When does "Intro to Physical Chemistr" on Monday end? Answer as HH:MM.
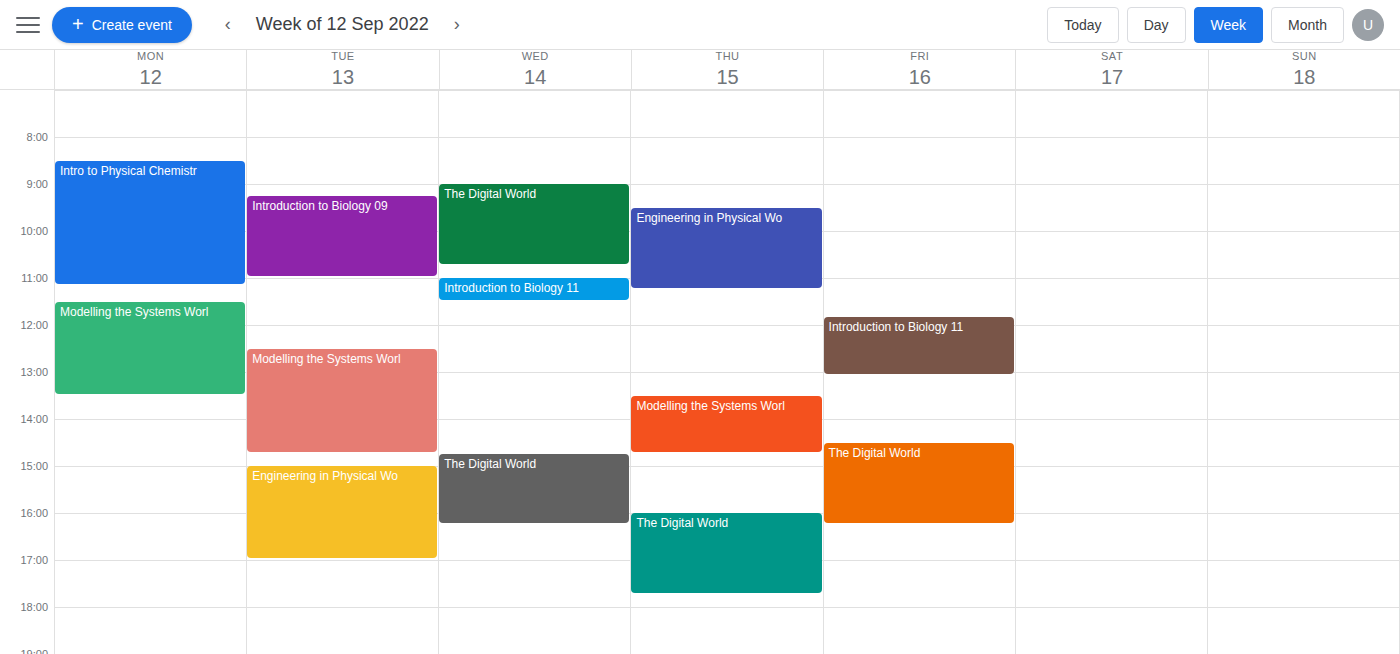
11:10